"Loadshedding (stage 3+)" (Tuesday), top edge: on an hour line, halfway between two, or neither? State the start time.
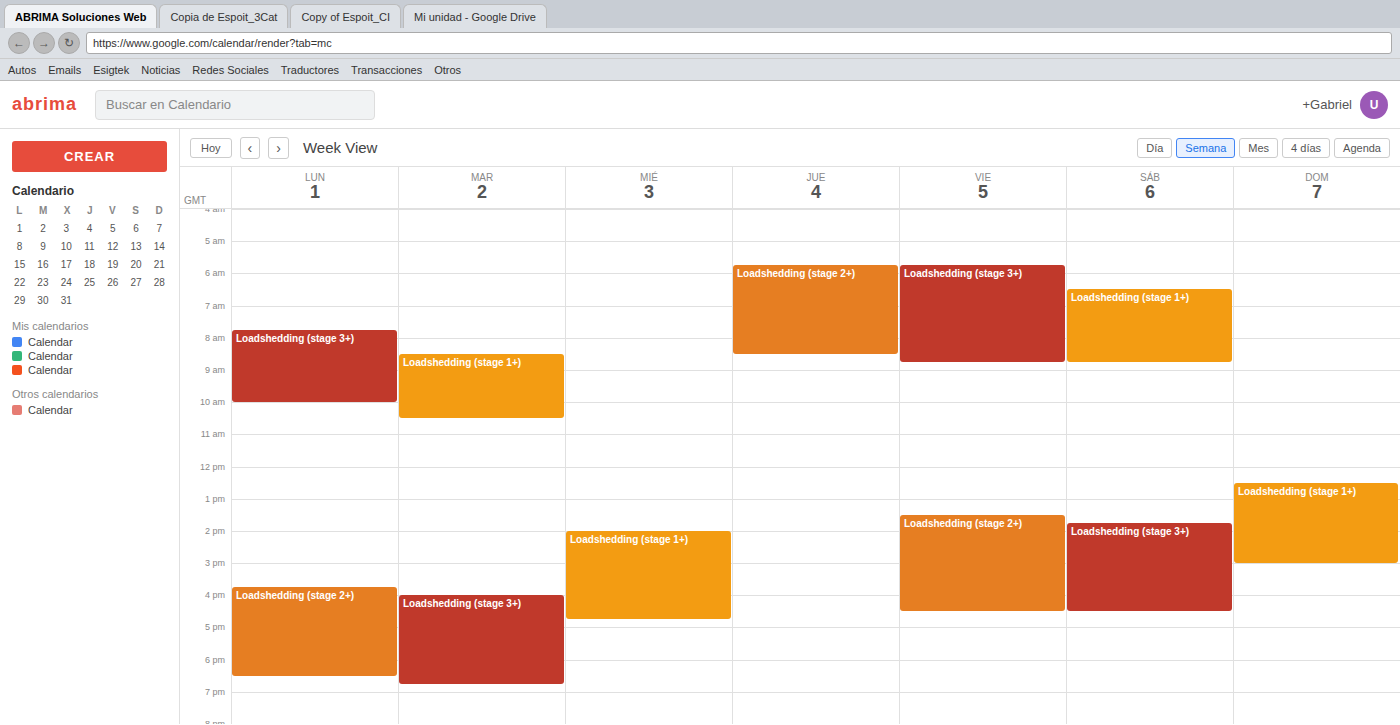
4:00 PM -- exactly on the 4 PM line.